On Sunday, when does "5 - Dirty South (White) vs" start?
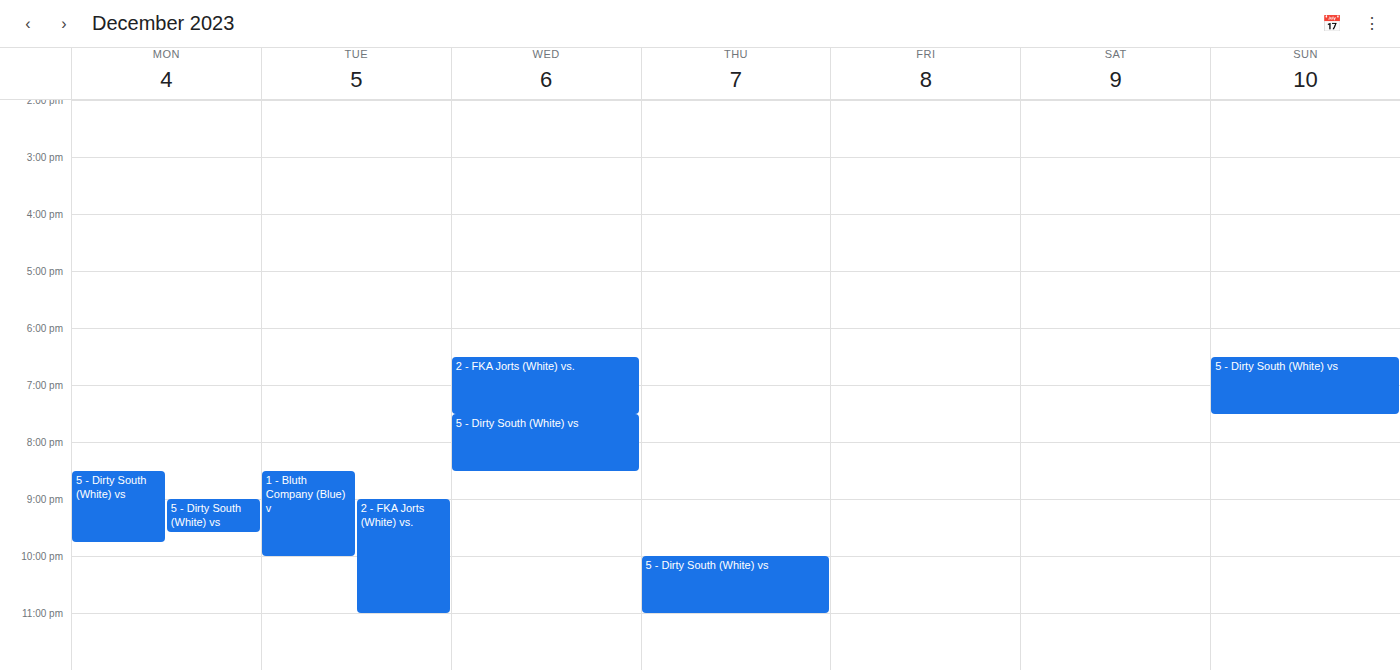
6:30 PM